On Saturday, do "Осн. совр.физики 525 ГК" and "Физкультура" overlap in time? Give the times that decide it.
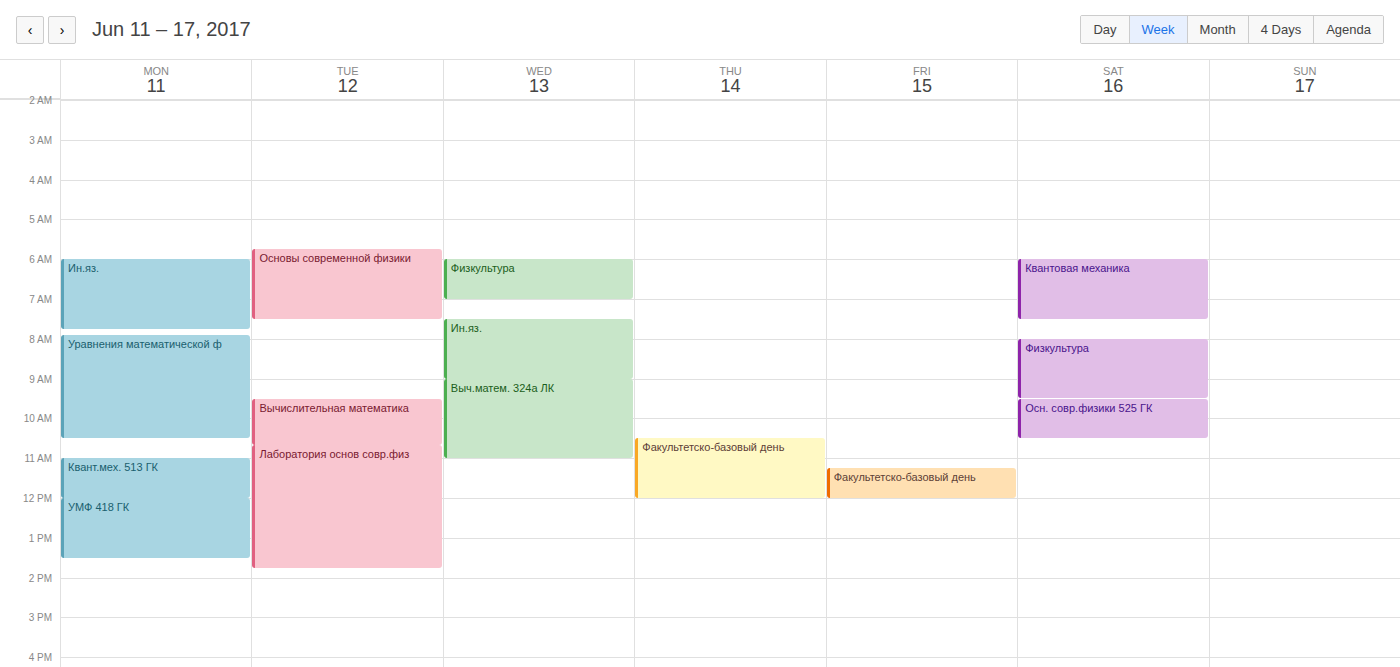
"Физкультура" ends at 9:30 AM, exactly when "Осн. совр.физики 525 ГК" starts -- they touch but do not overlap.